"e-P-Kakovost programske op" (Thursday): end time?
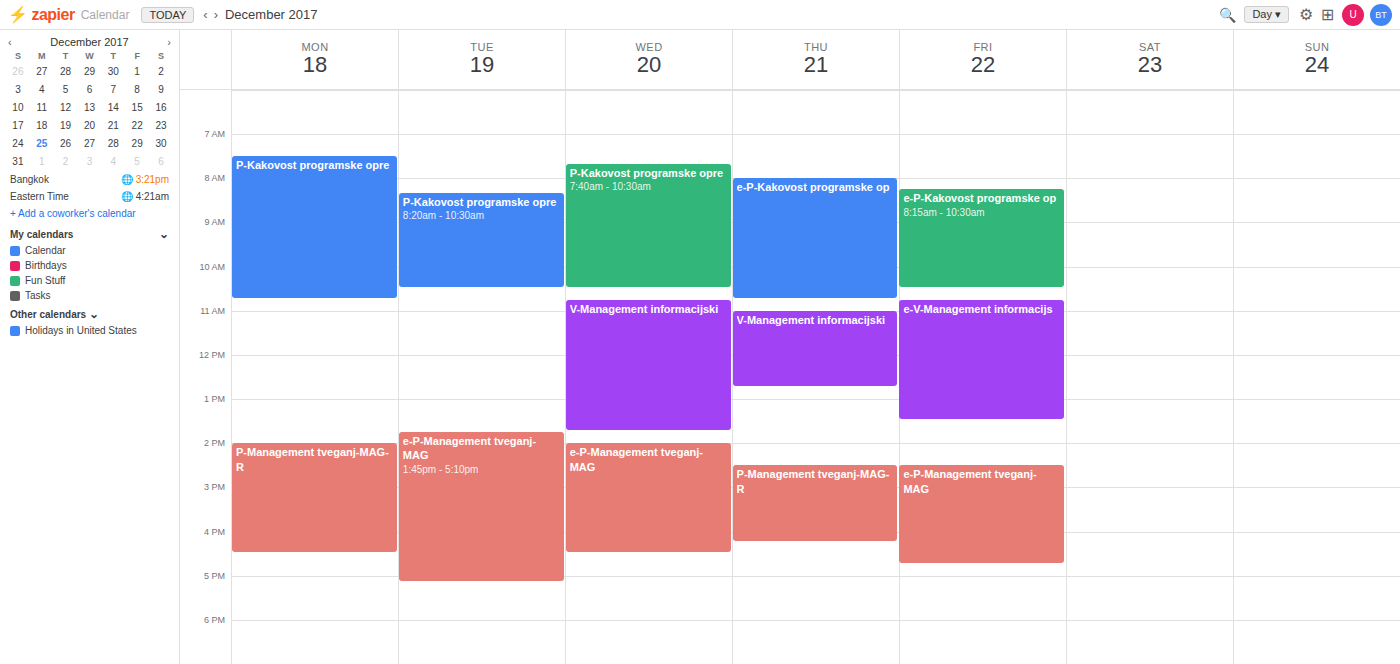
10:45 AM